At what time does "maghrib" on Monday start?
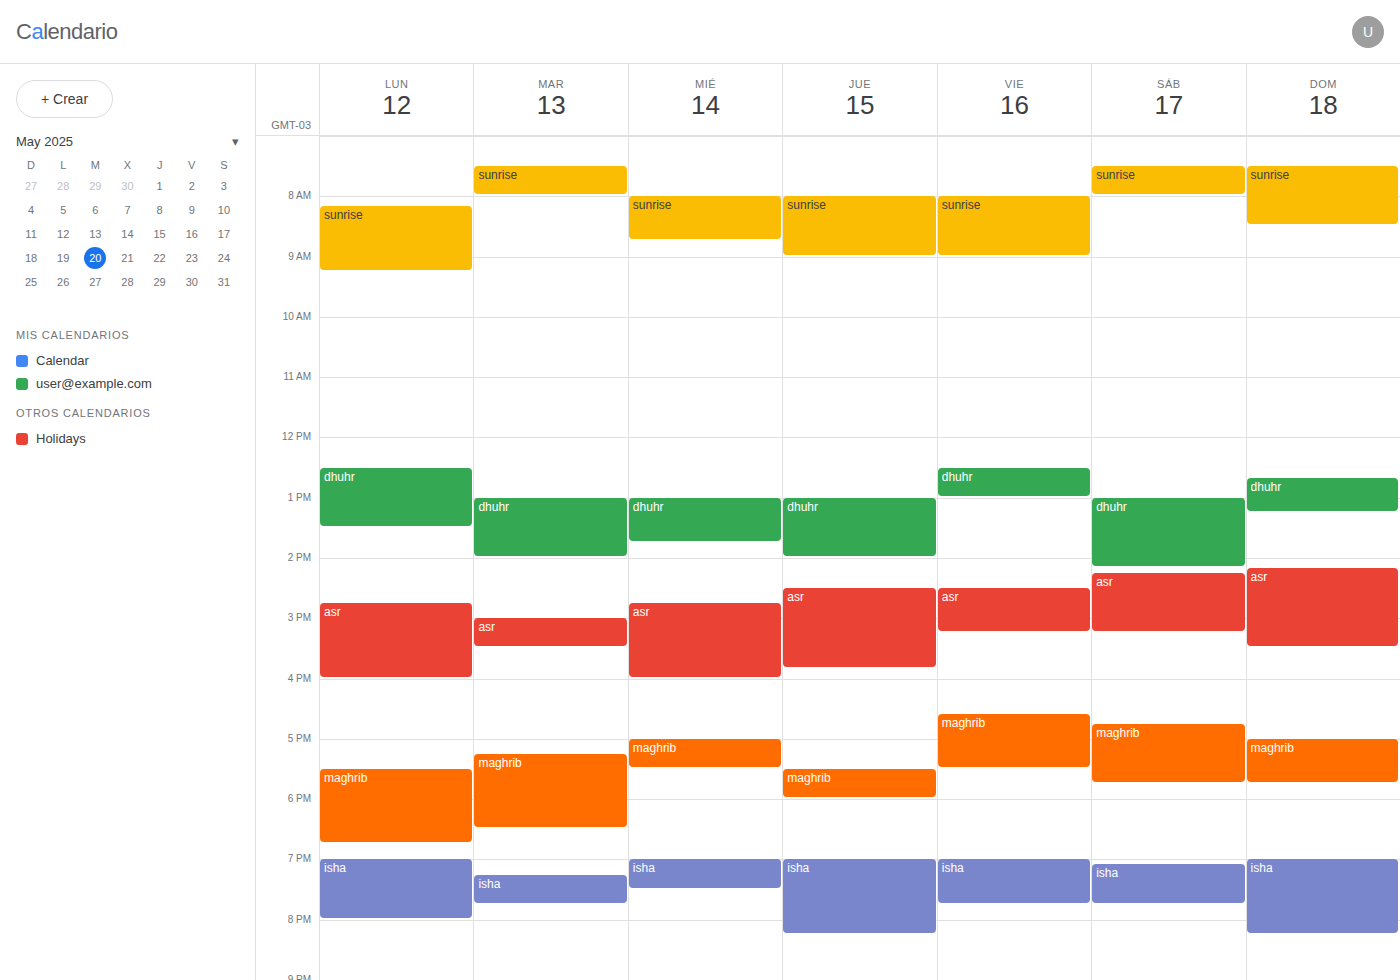
5:30 PM